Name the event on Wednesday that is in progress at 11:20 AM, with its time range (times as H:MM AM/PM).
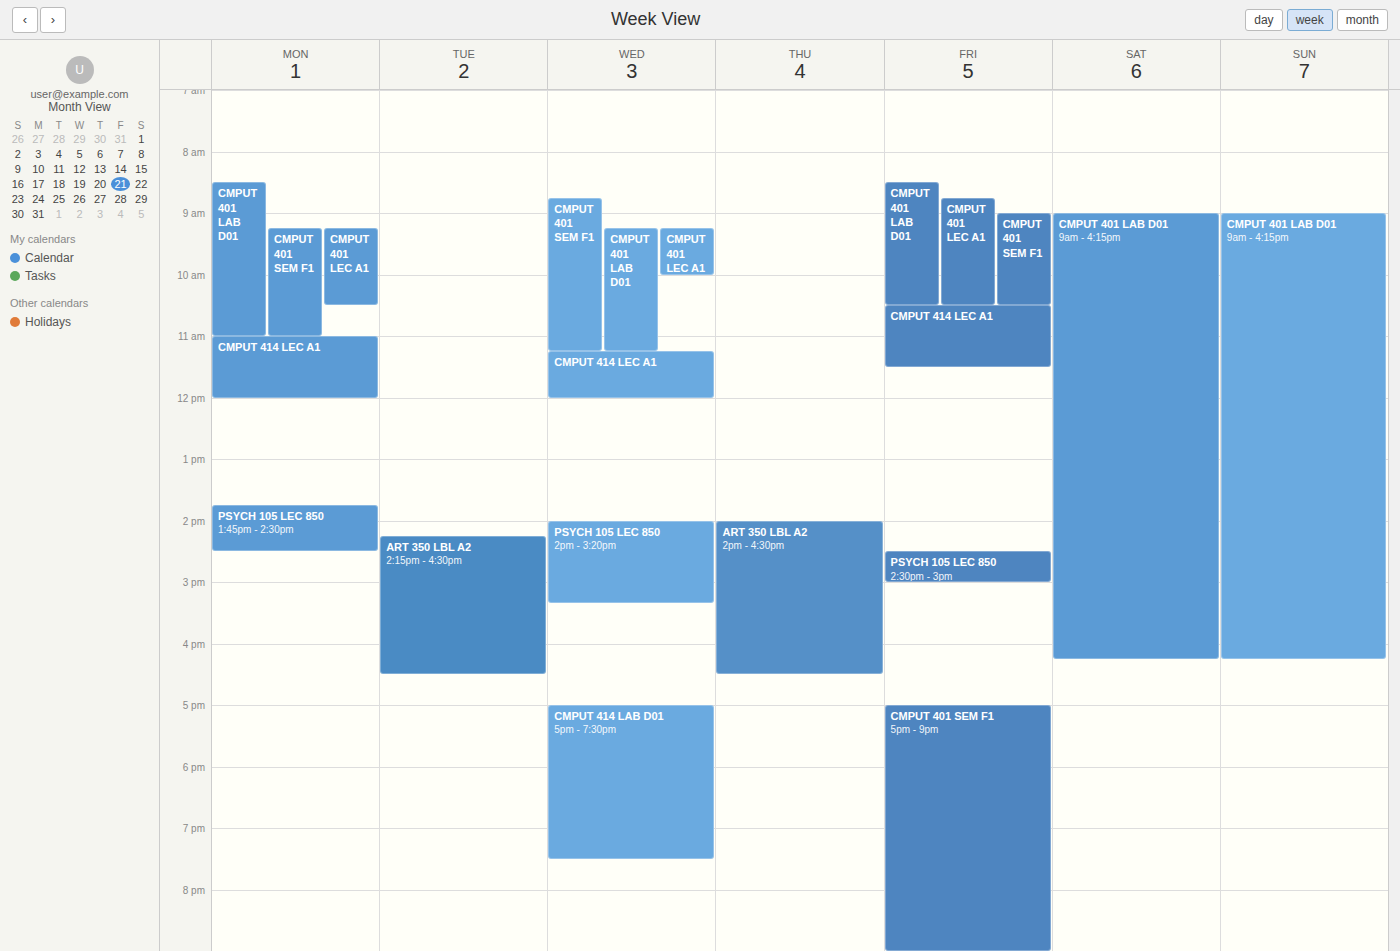
"CMPUT 414 LEC A1", 11:15 AM to 12:00 PM